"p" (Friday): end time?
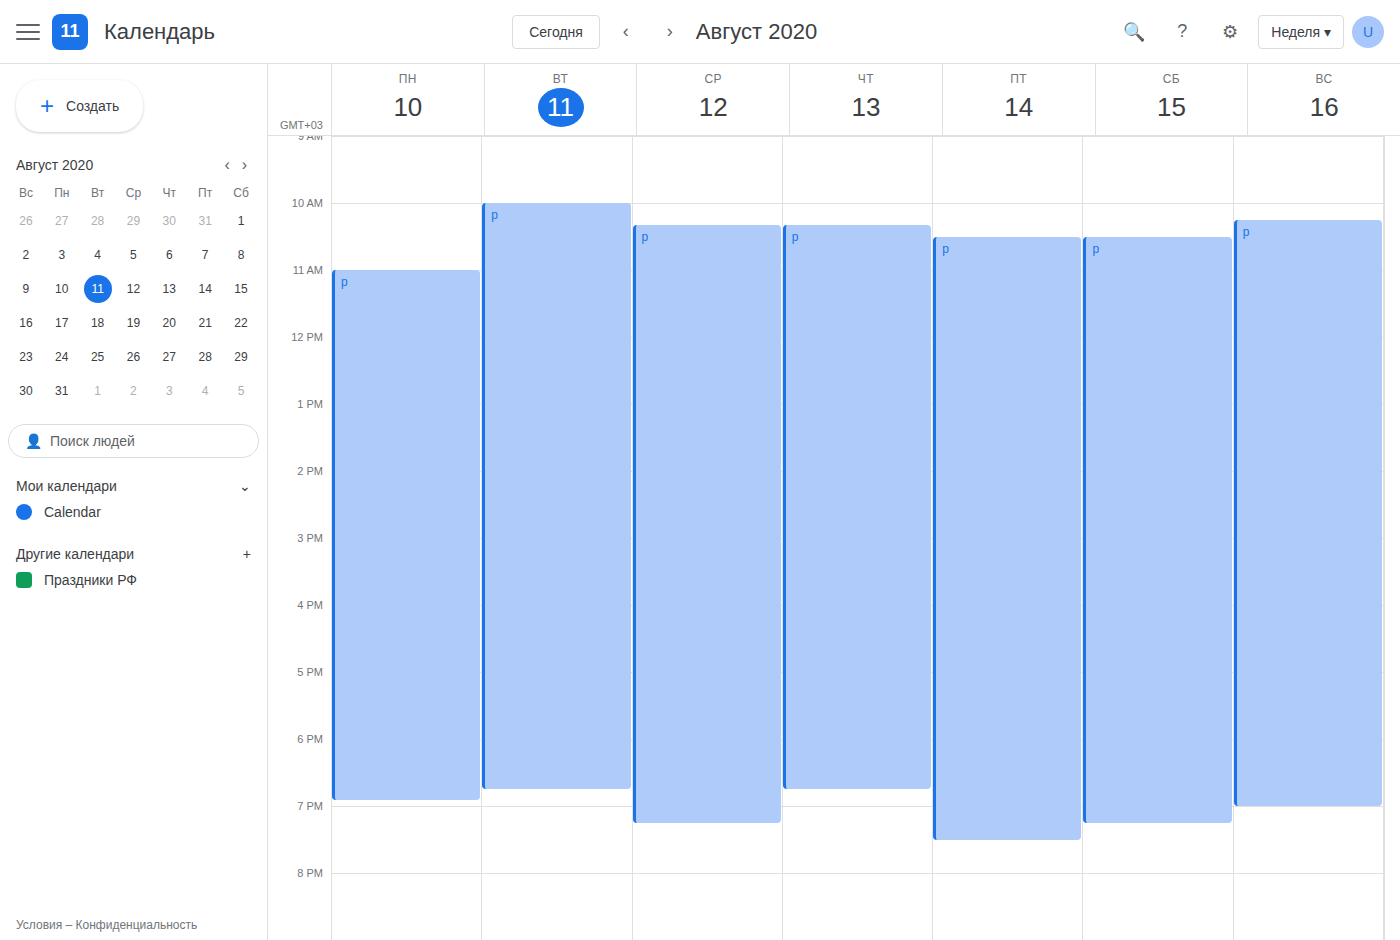
19:30